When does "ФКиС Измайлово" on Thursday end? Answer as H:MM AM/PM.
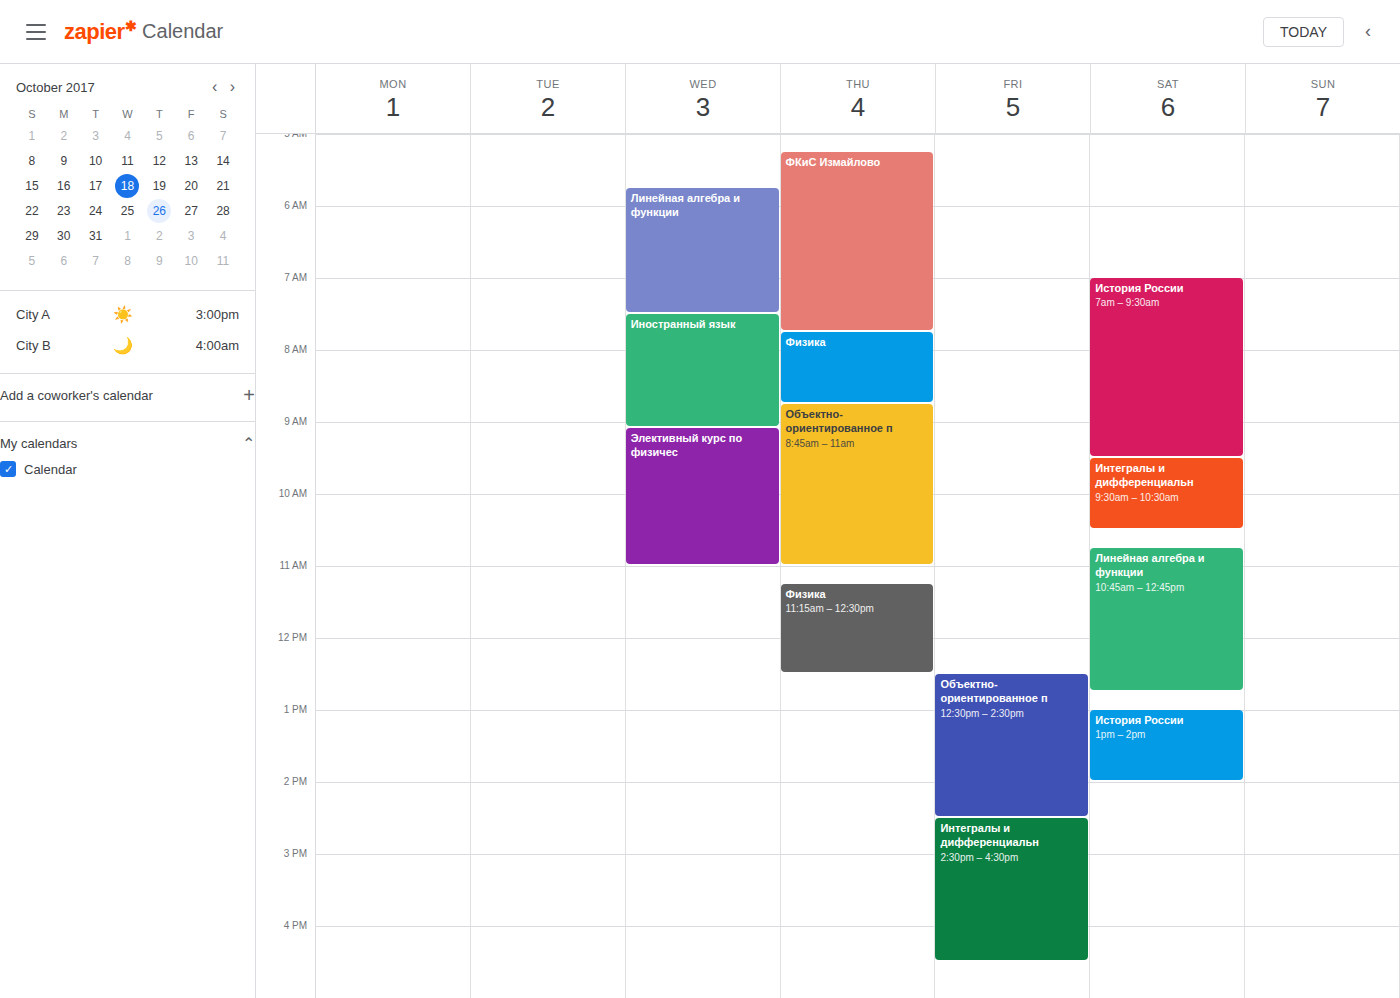
7:45 AM